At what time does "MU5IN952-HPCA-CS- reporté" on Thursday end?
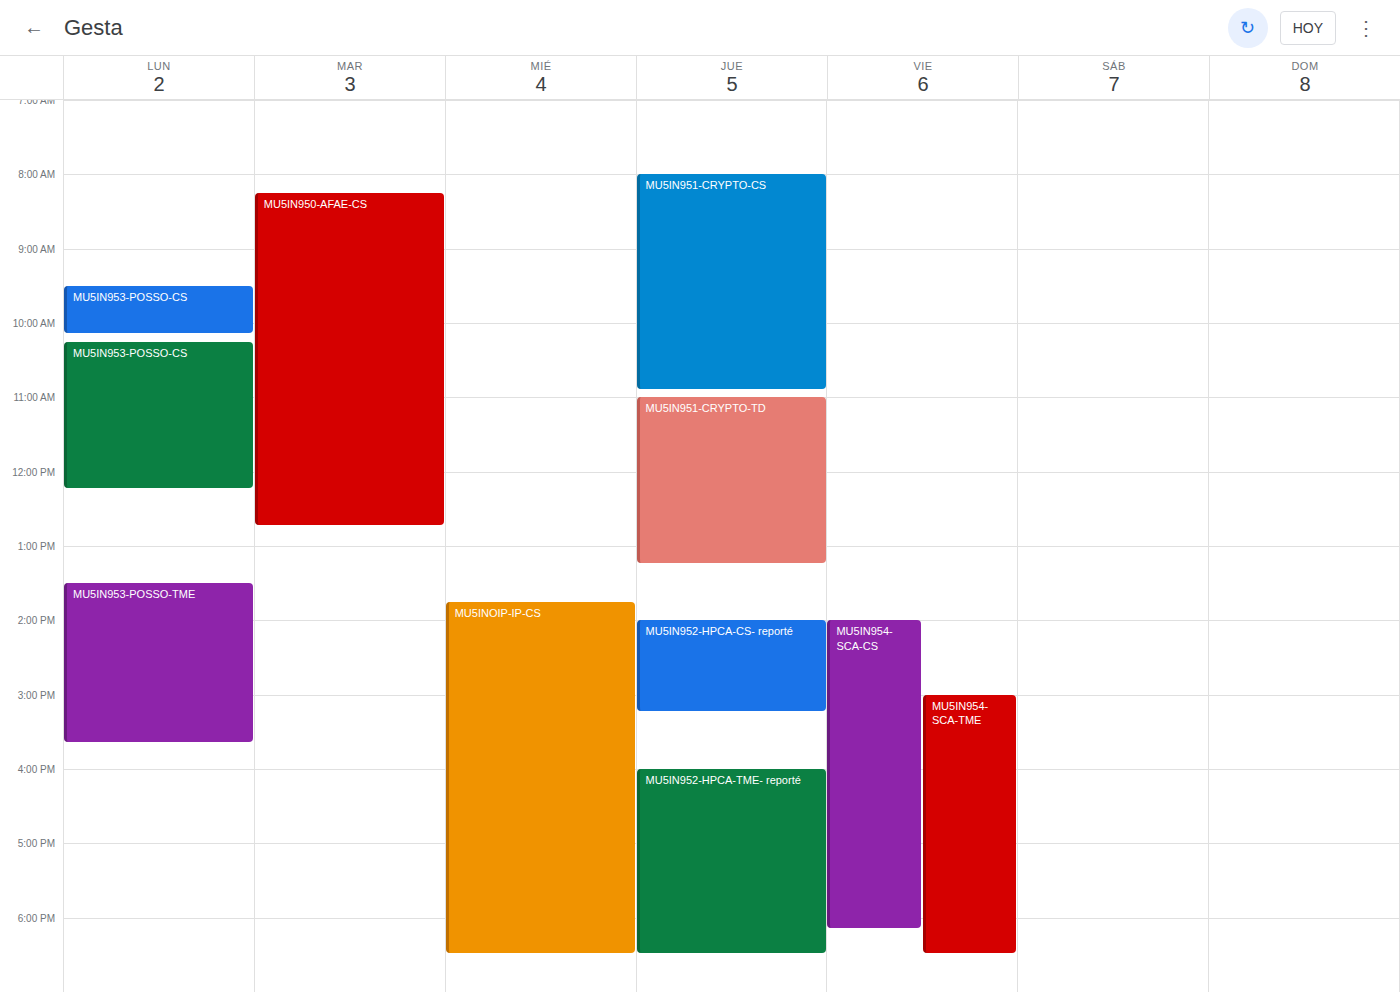
15:15